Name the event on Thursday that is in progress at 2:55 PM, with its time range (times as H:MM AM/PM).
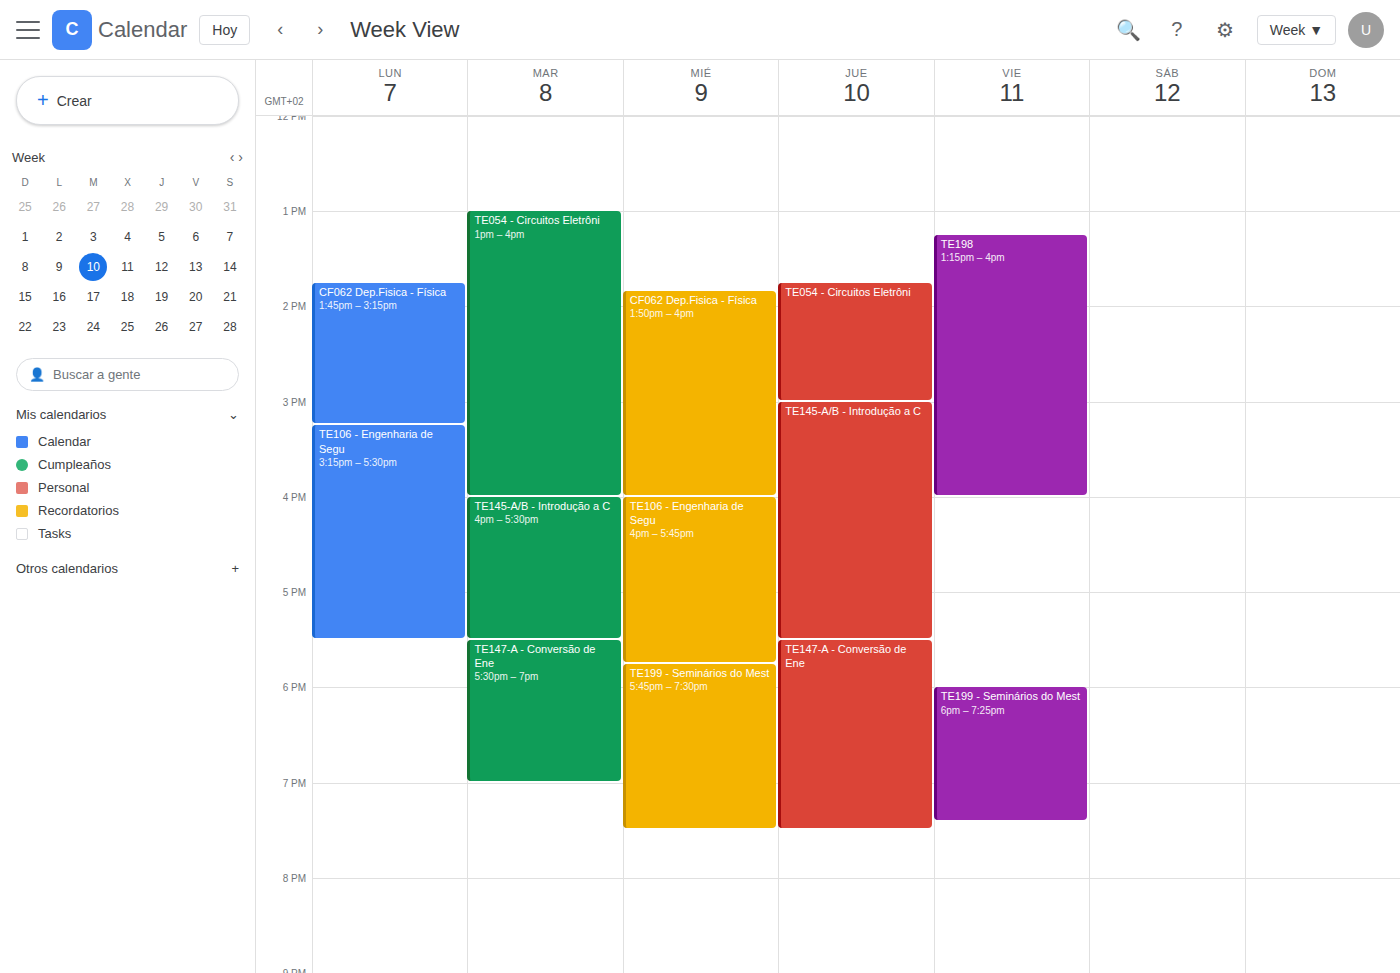
"TE054 - Circuitos Eletrôni", 1:45 PM to 3:00 PM